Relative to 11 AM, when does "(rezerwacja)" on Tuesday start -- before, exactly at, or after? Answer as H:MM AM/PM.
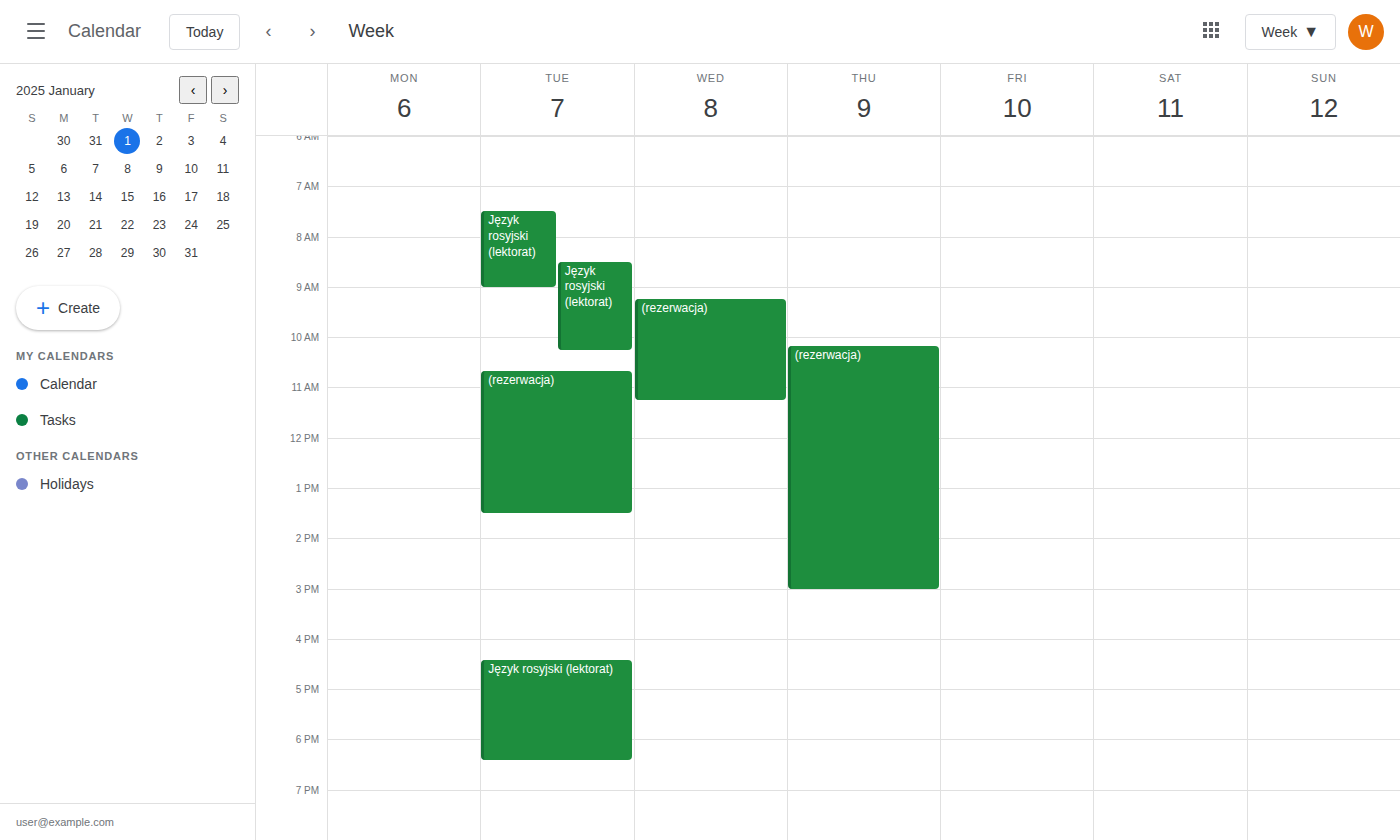
10:40 AM -- before 11 AM, 20 minutes above the 11 AM line.